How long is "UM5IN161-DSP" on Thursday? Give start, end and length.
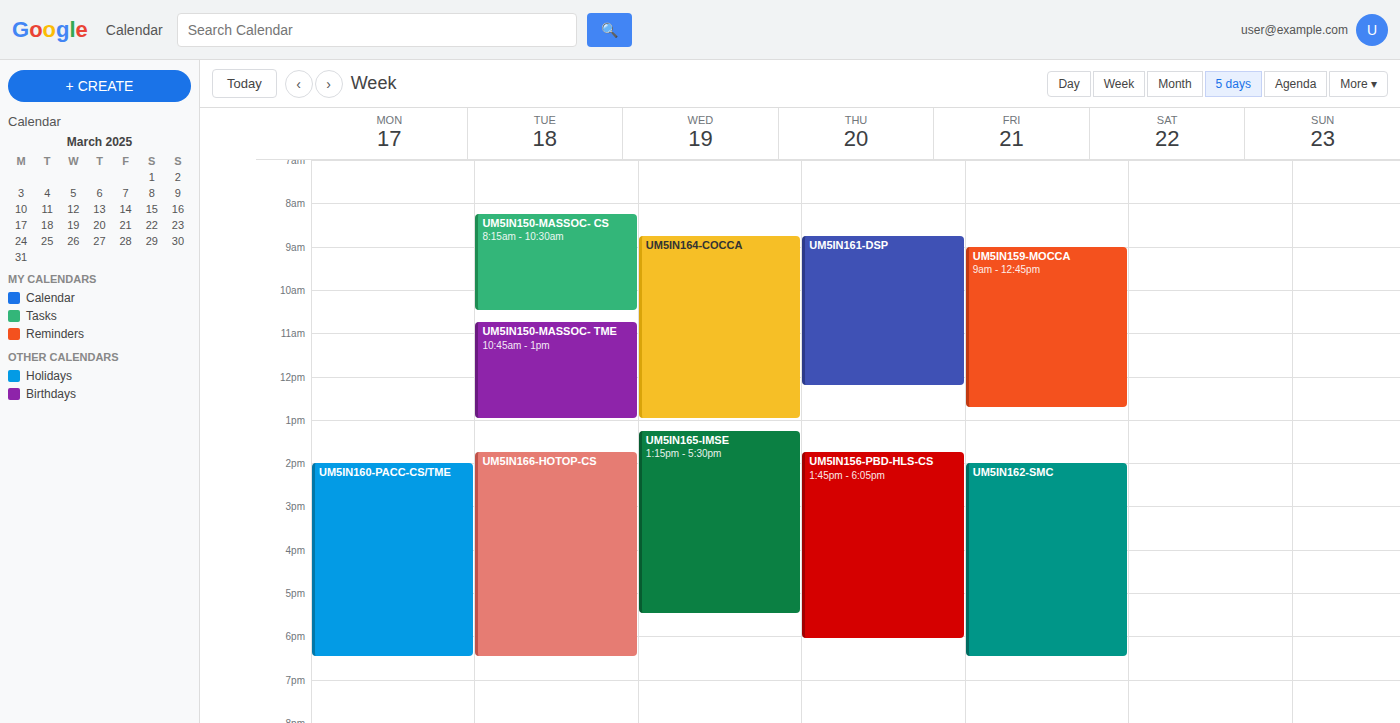
8:45 AM to 12:15 PM, 3 hours 30 minutes